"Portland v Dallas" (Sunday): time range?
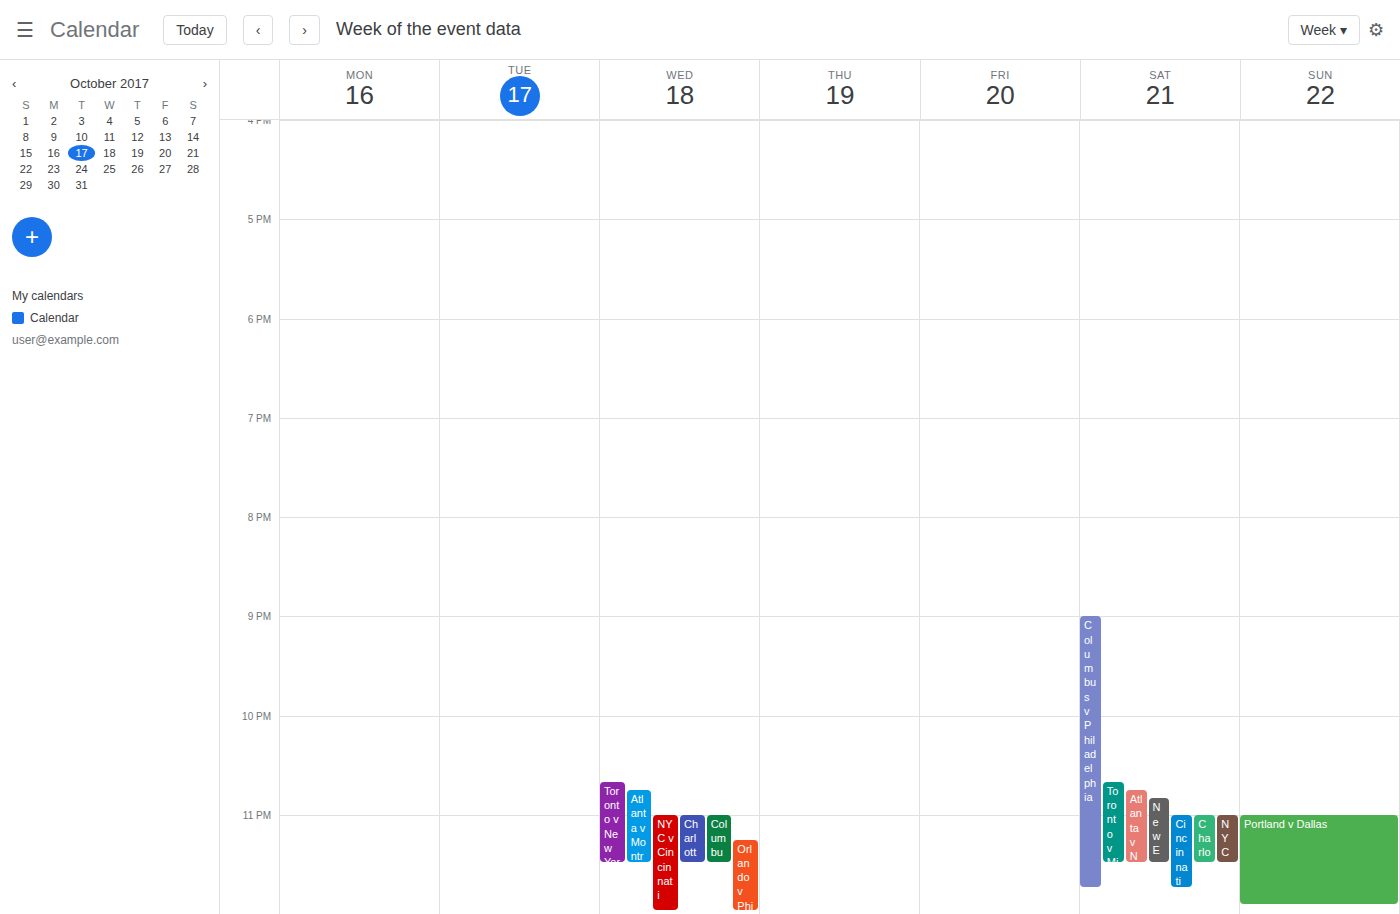
11:00 PM to 11:55 PM